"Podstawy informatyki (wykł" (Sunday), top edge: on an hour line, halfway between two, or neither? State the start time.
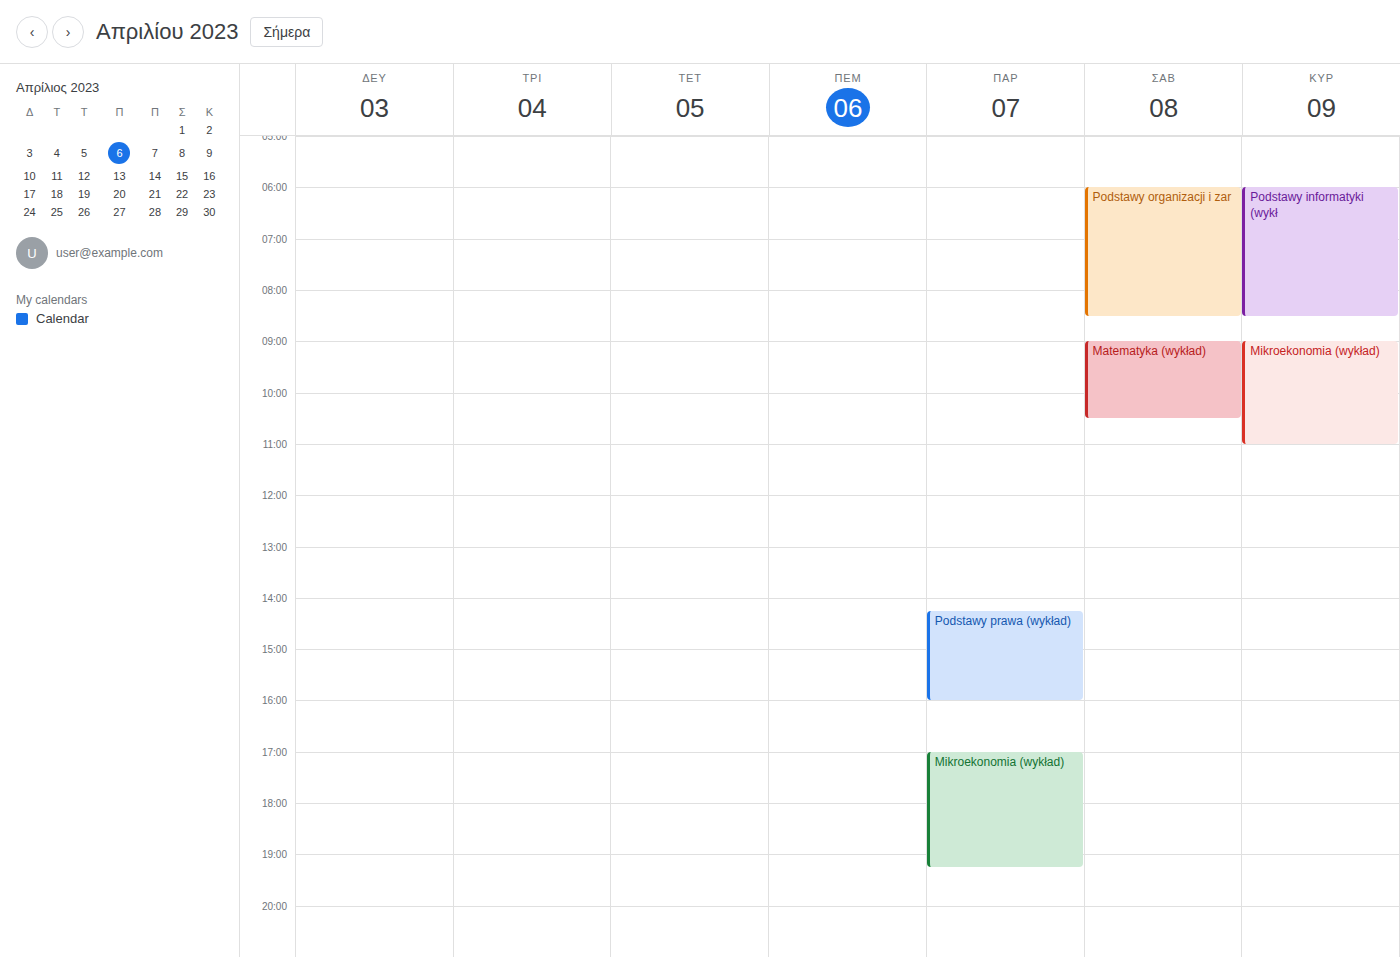
6:00 AM -- exactly on the 6 AM line.